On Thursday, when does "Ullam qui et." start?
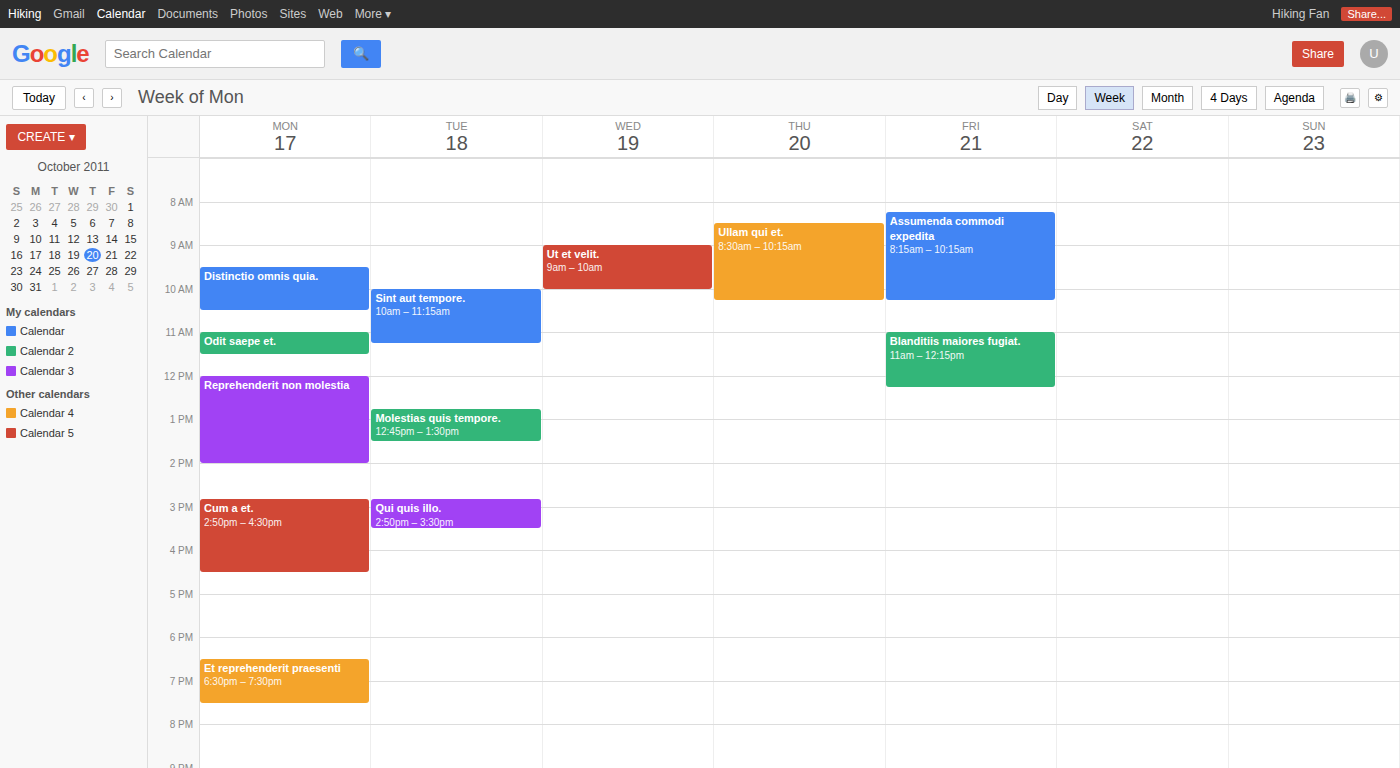
8:30 AM